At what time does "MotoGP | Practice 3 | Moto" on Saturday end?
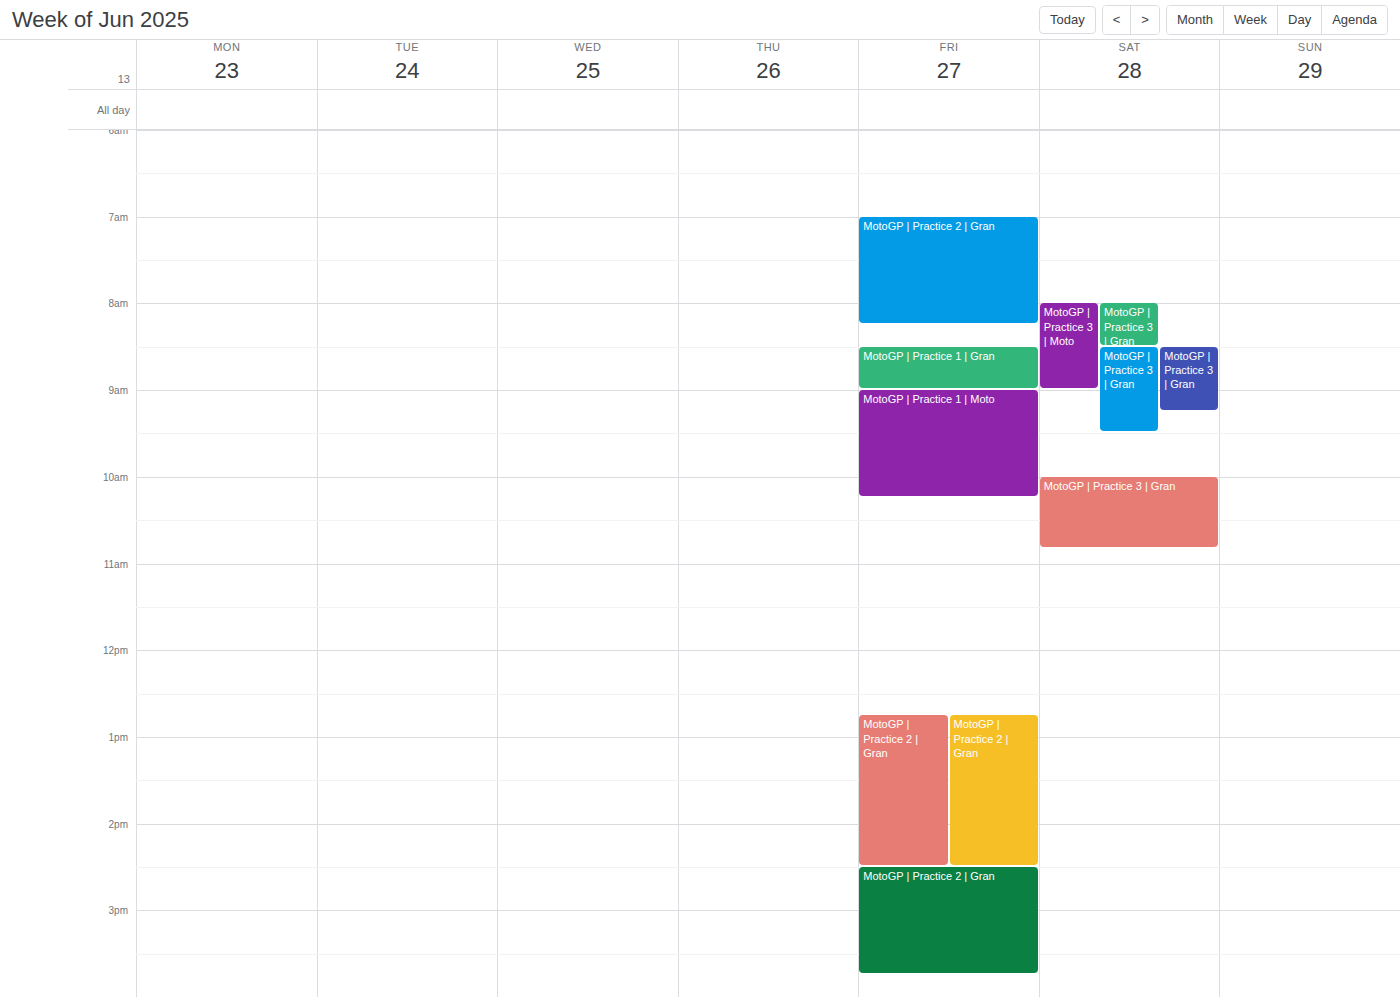
9:00 AM